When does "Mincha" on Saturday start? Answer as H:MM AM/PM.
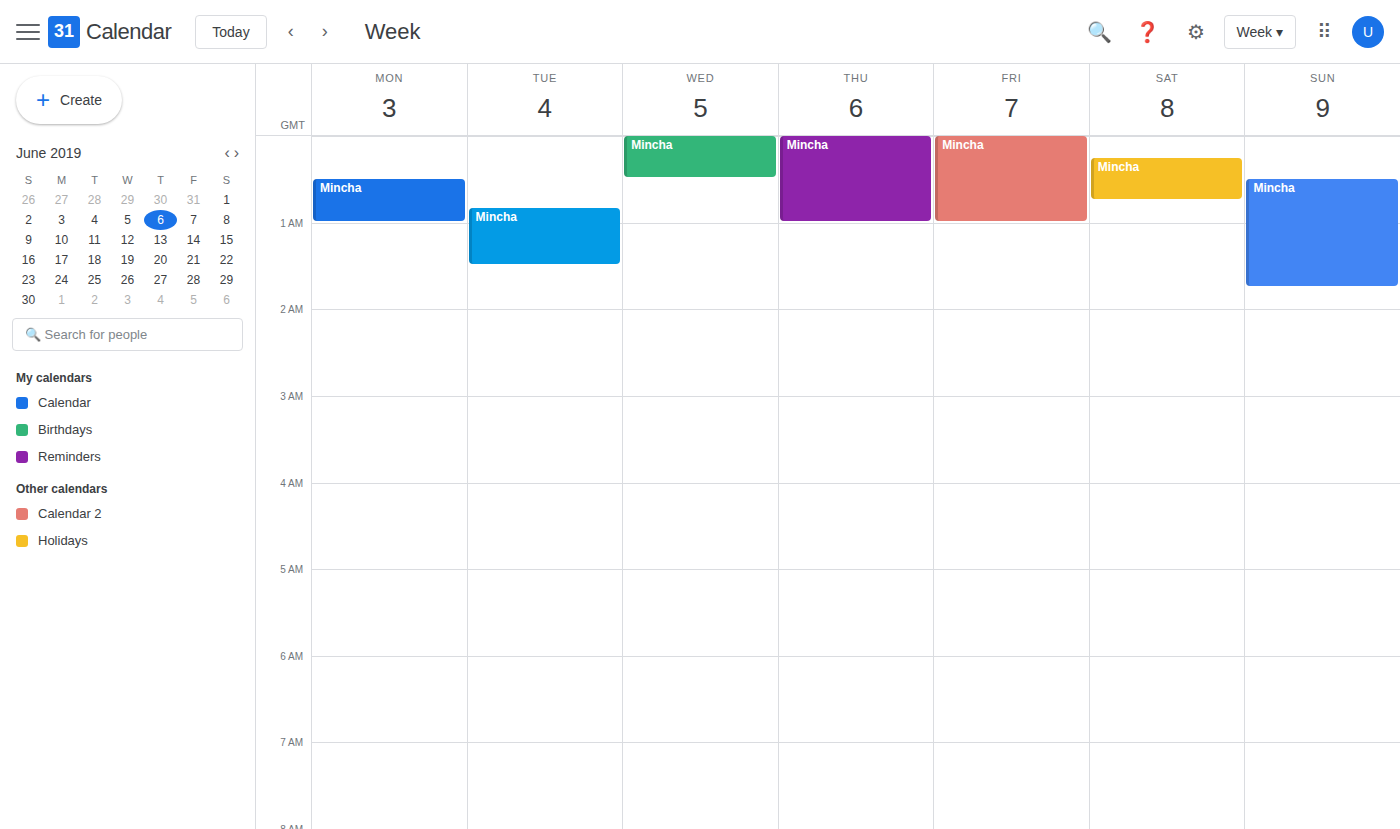
12:15 AM